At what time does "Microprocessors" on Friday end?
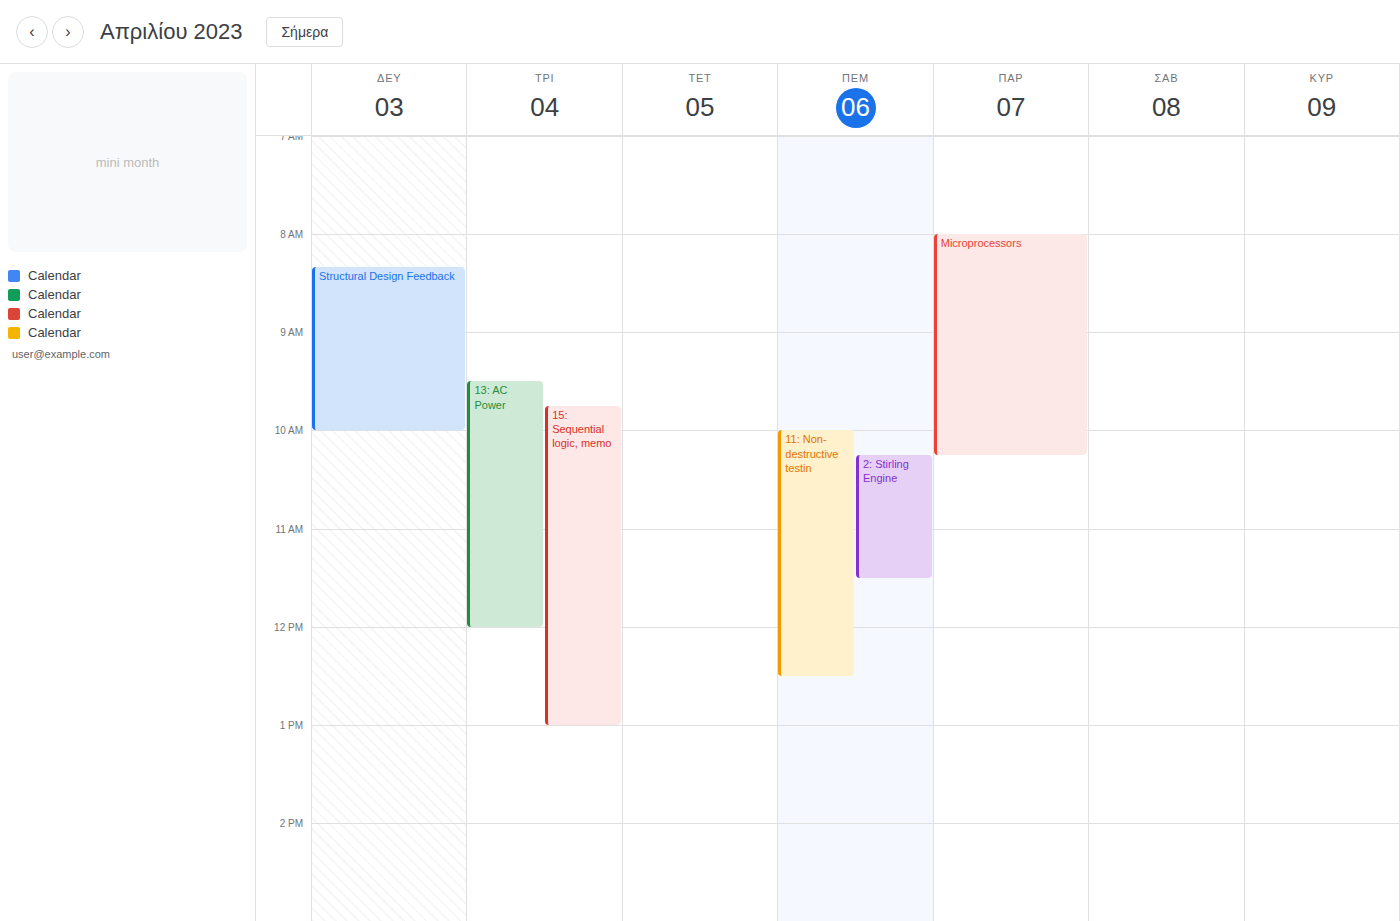
10:15 AM